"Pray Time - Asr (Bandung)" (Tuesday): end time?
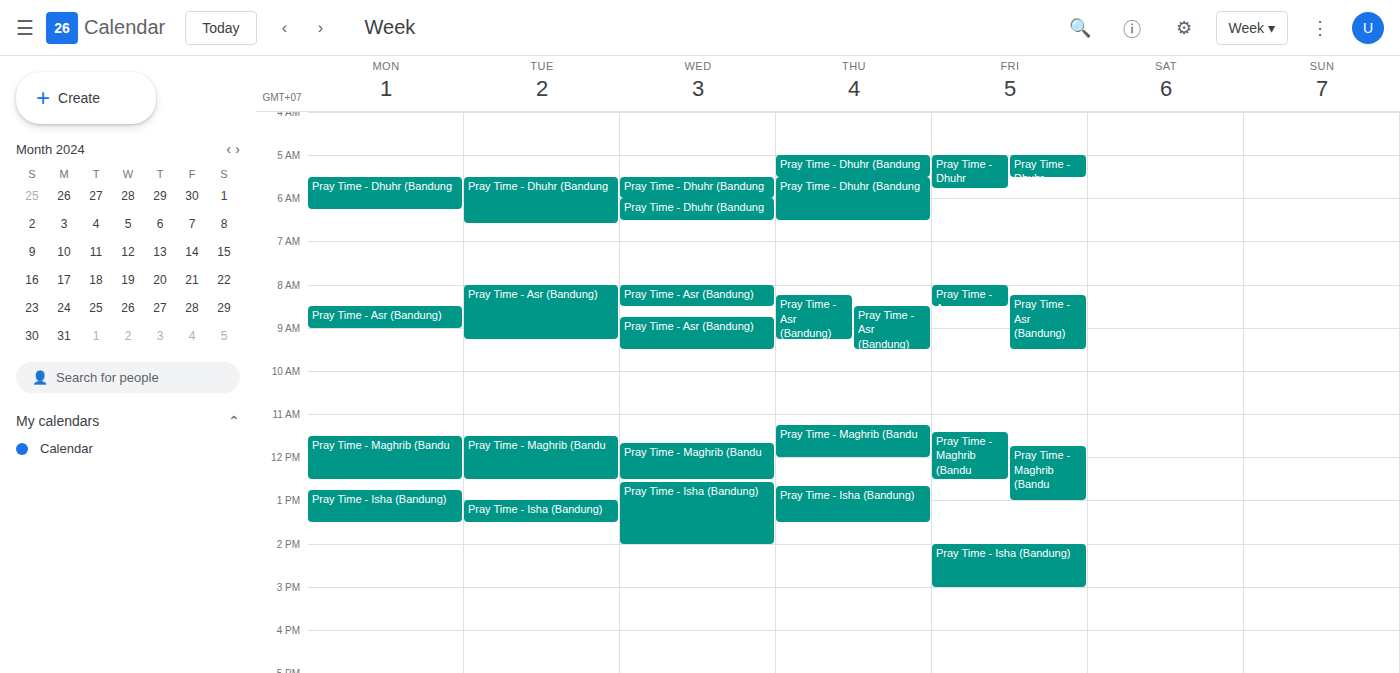
09:15